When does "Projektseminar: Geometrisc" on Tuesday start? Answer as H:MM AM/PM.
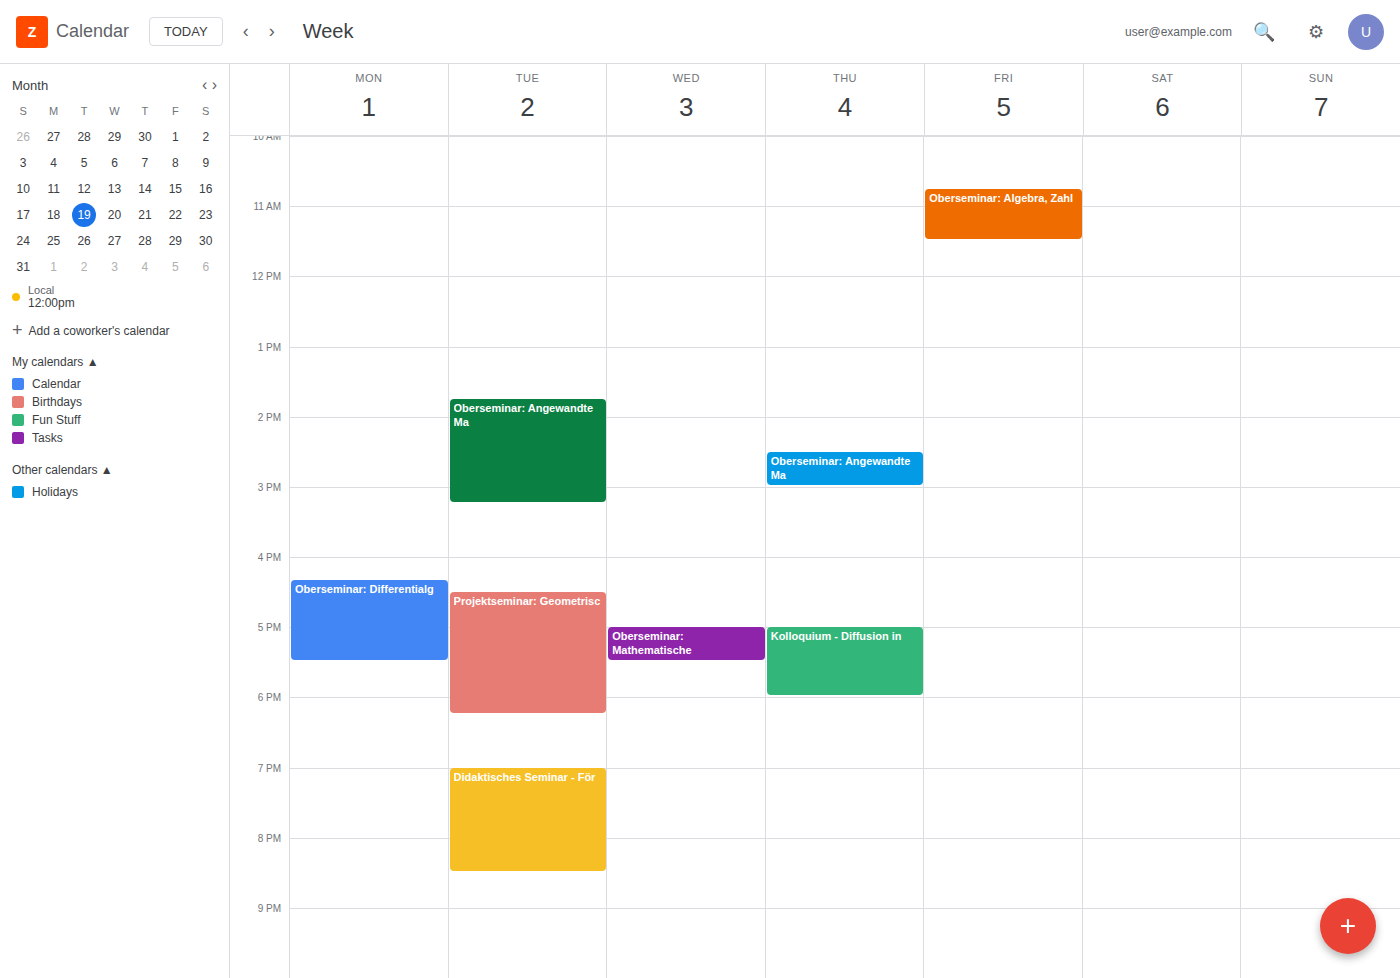
4:30 PM